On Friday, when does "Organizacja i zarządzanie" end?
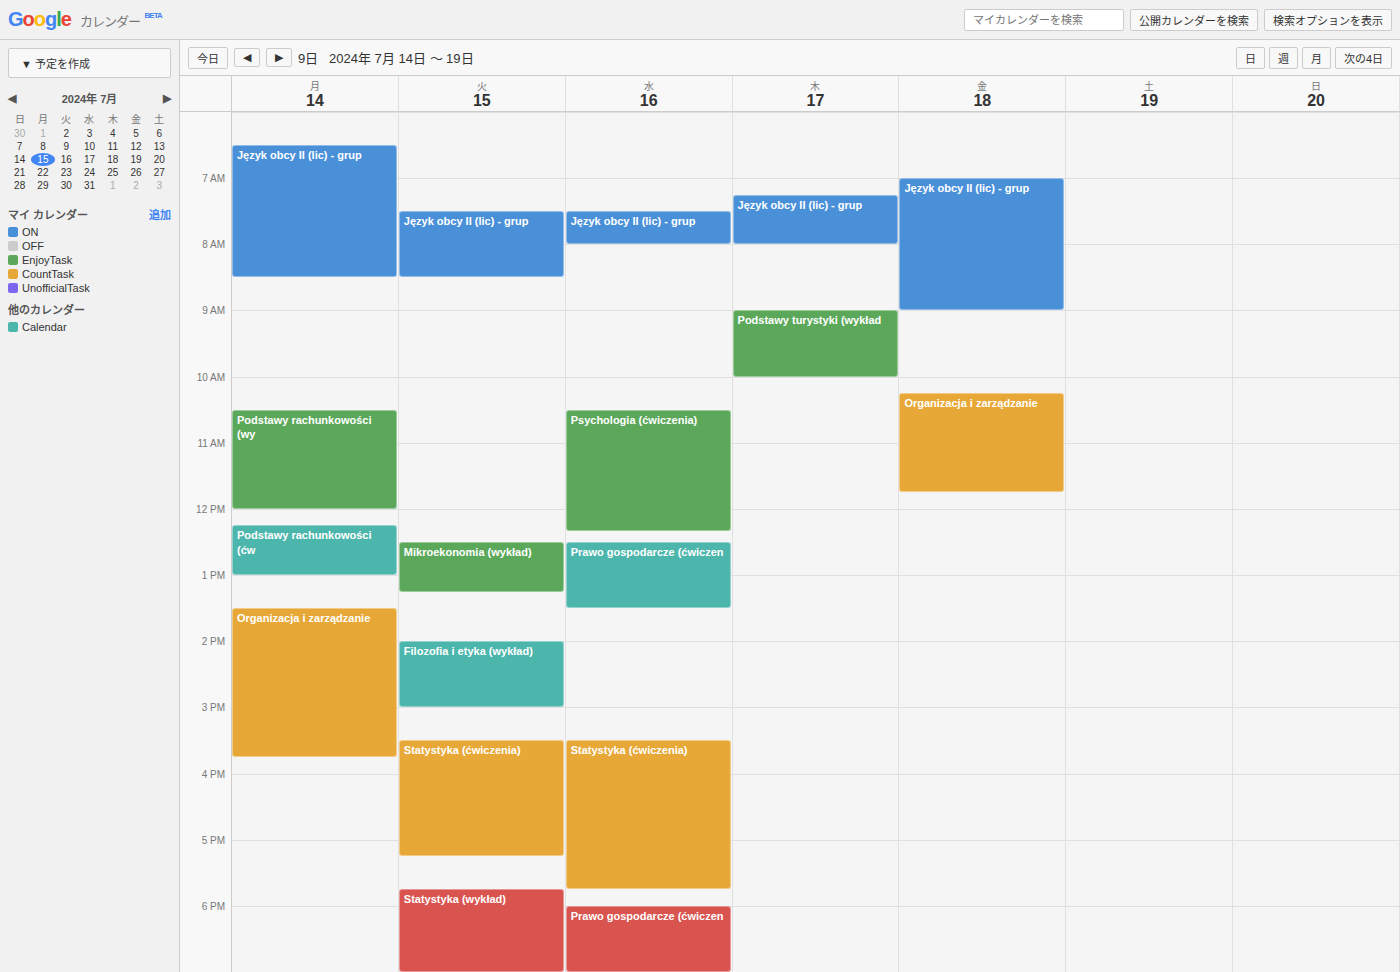
11:45 AM